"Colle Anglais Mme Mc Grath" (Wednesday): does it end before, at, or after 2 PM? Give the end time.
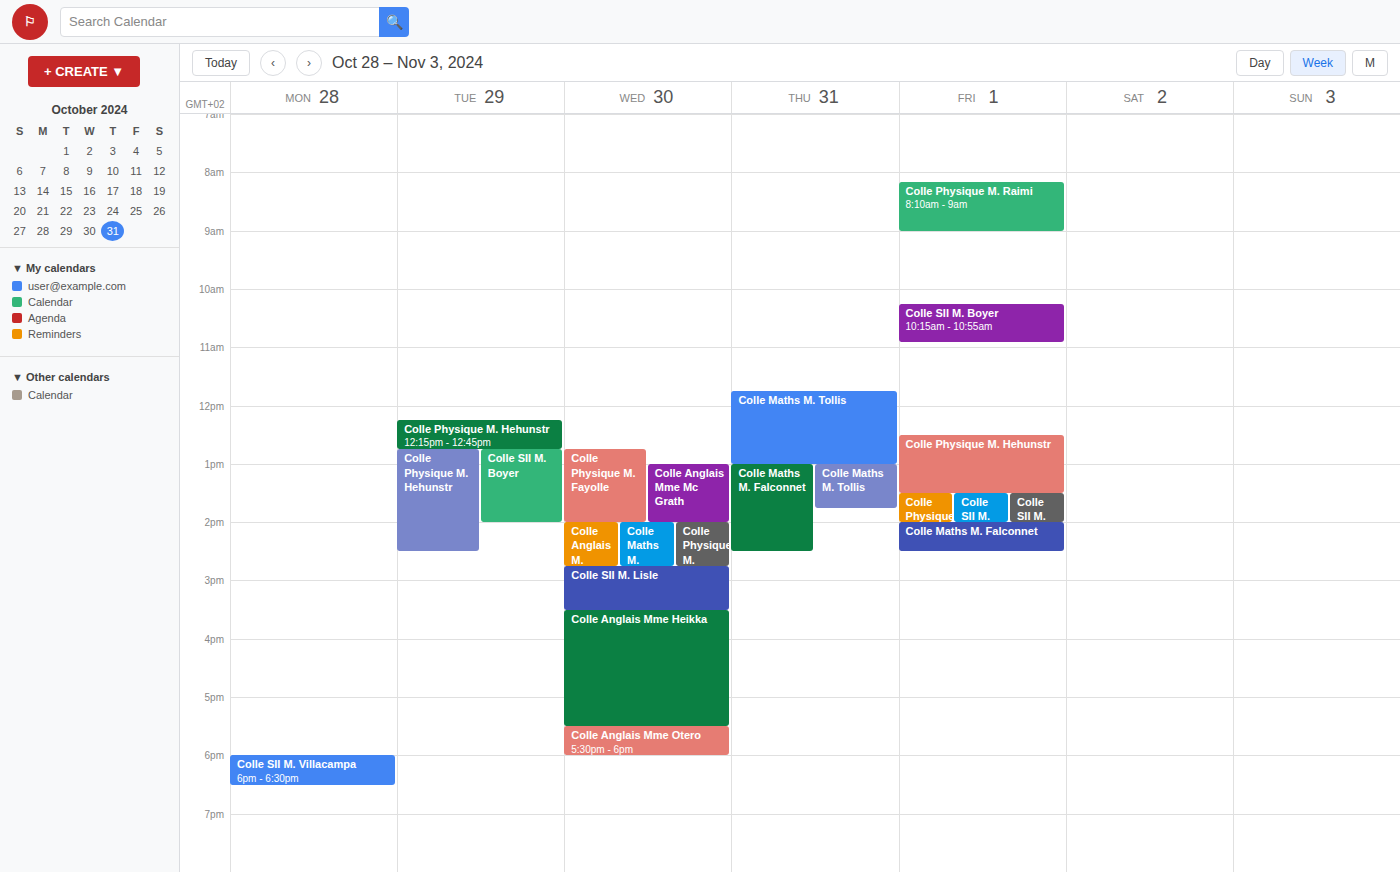
2:00 PM -- exactly at 2 PM, on the 2 PM line.